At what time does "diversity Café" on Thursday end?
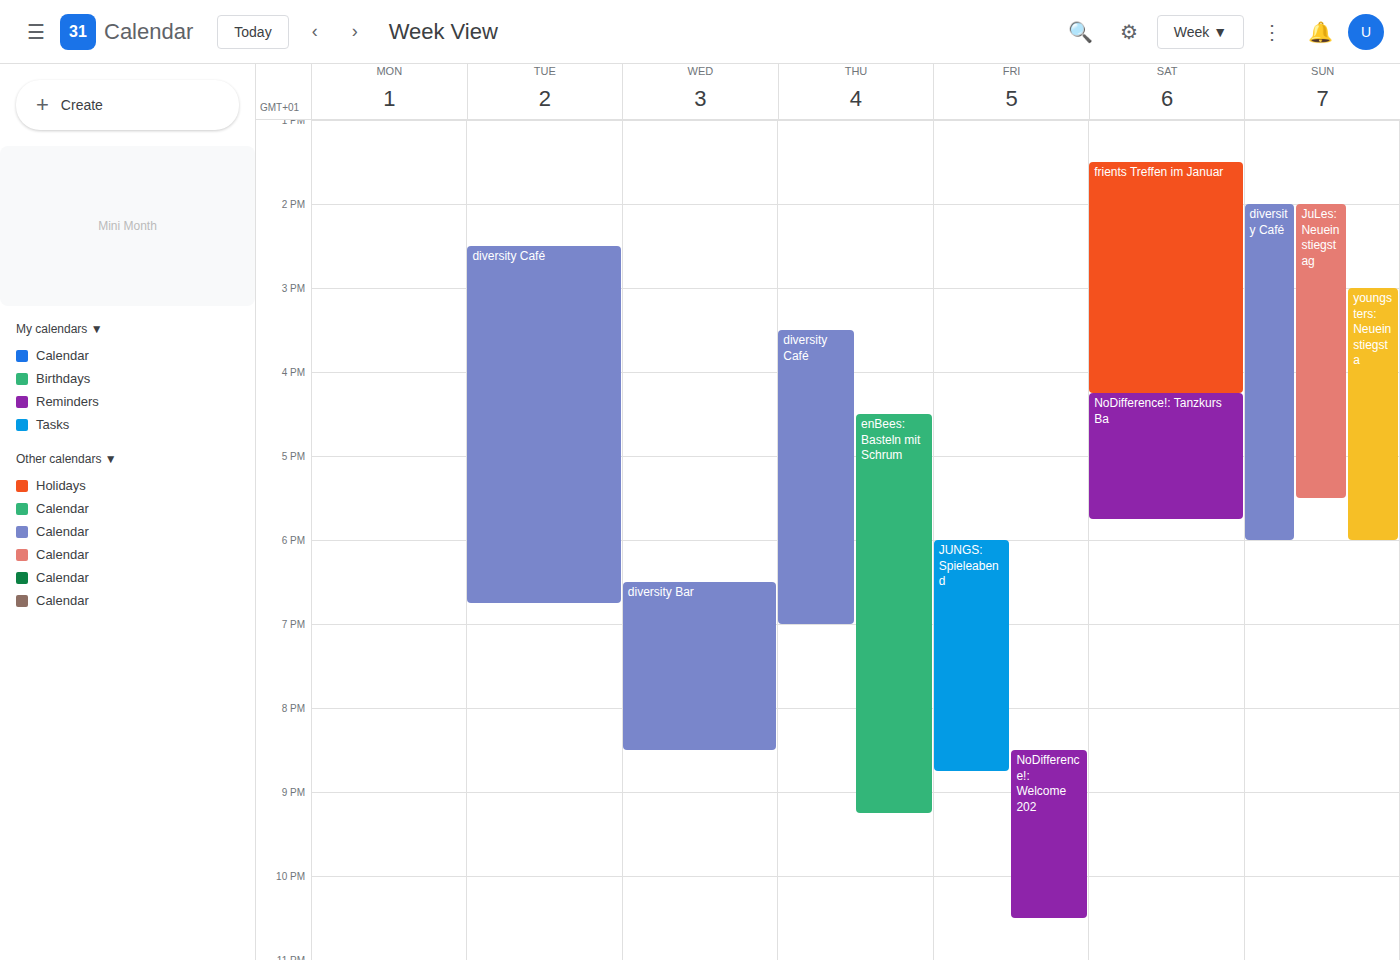
19:00